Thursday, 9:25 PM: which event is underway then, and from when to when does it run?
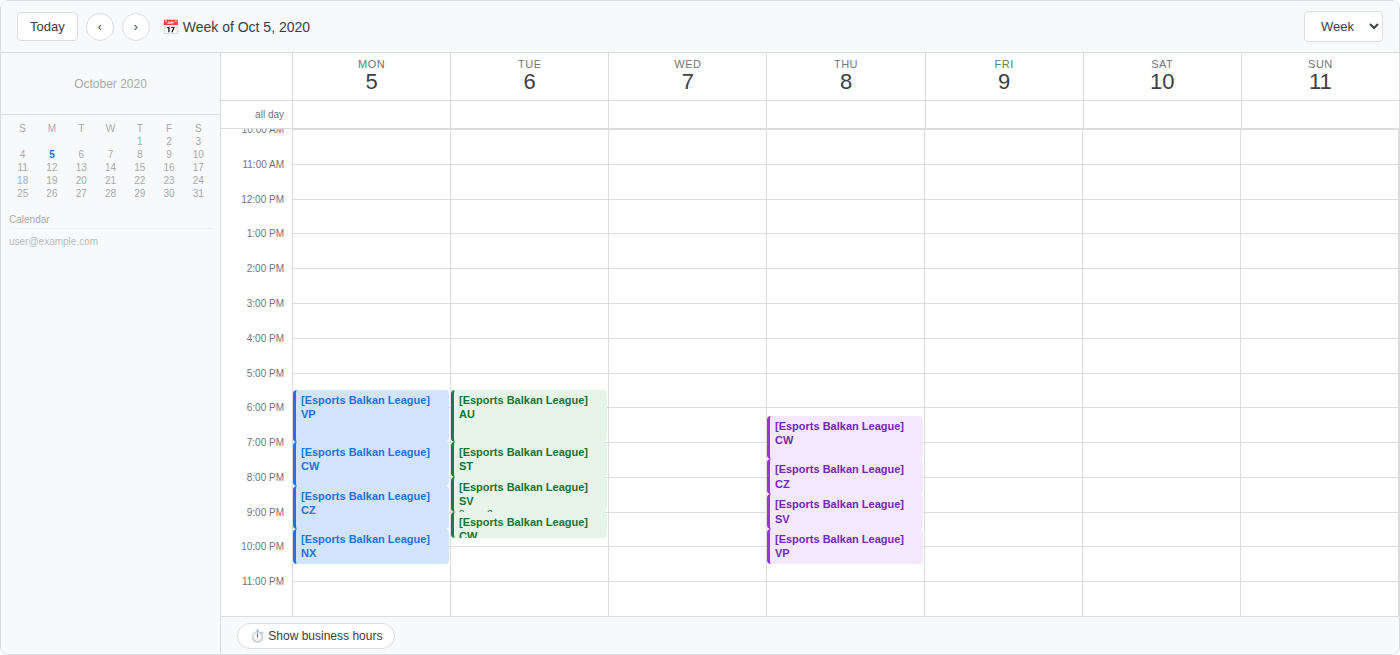
"[Esports Balkan League] SV", 8:30 PM to 9:30 PM